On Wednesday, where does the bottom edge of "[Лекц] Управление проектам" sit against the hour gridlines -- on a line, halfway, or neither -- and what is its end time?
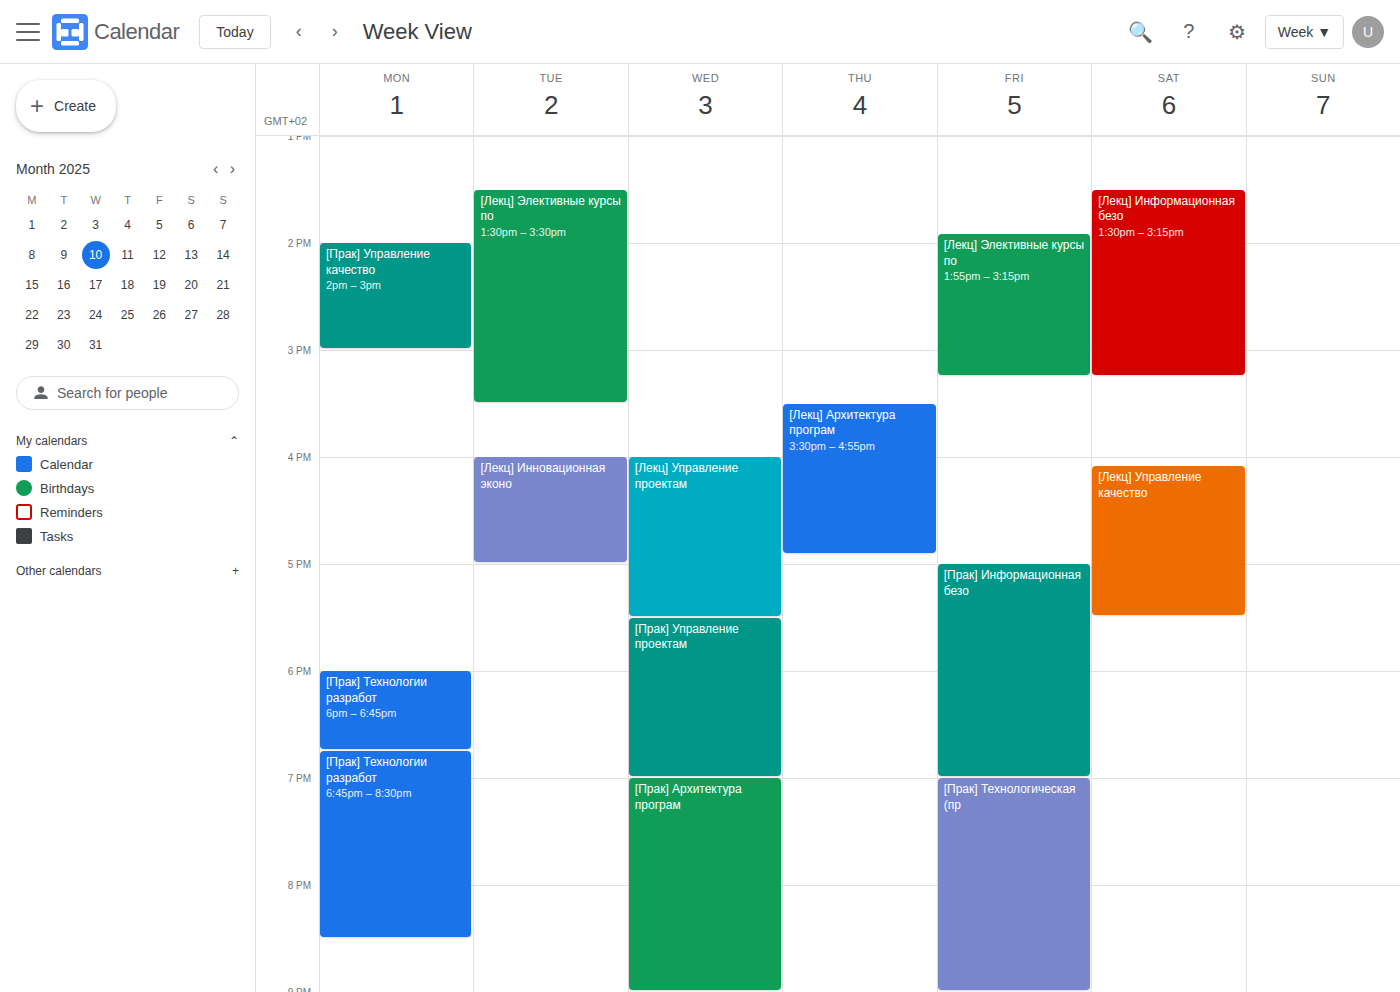
5:30 PM -- halfway between the 5 PM and 6 PM lines.